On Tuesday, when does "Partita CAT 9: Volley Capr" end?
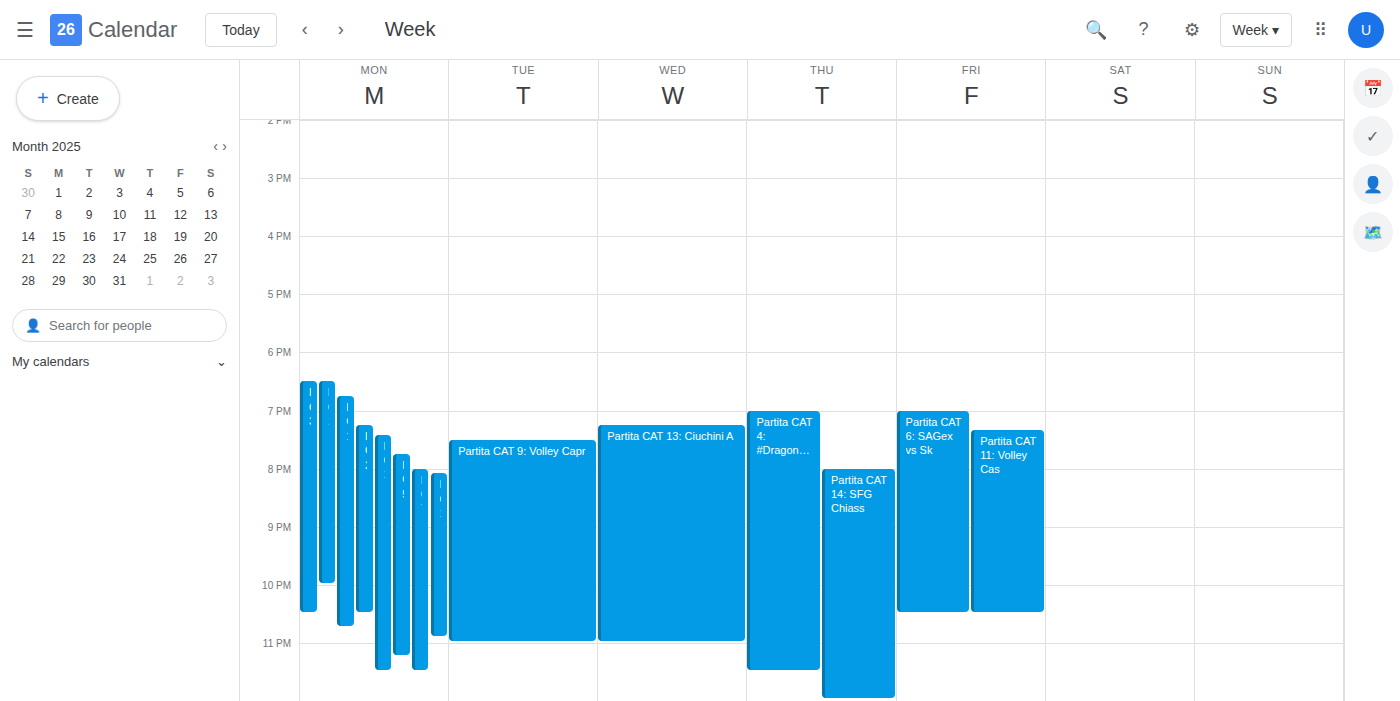
11:00 PM